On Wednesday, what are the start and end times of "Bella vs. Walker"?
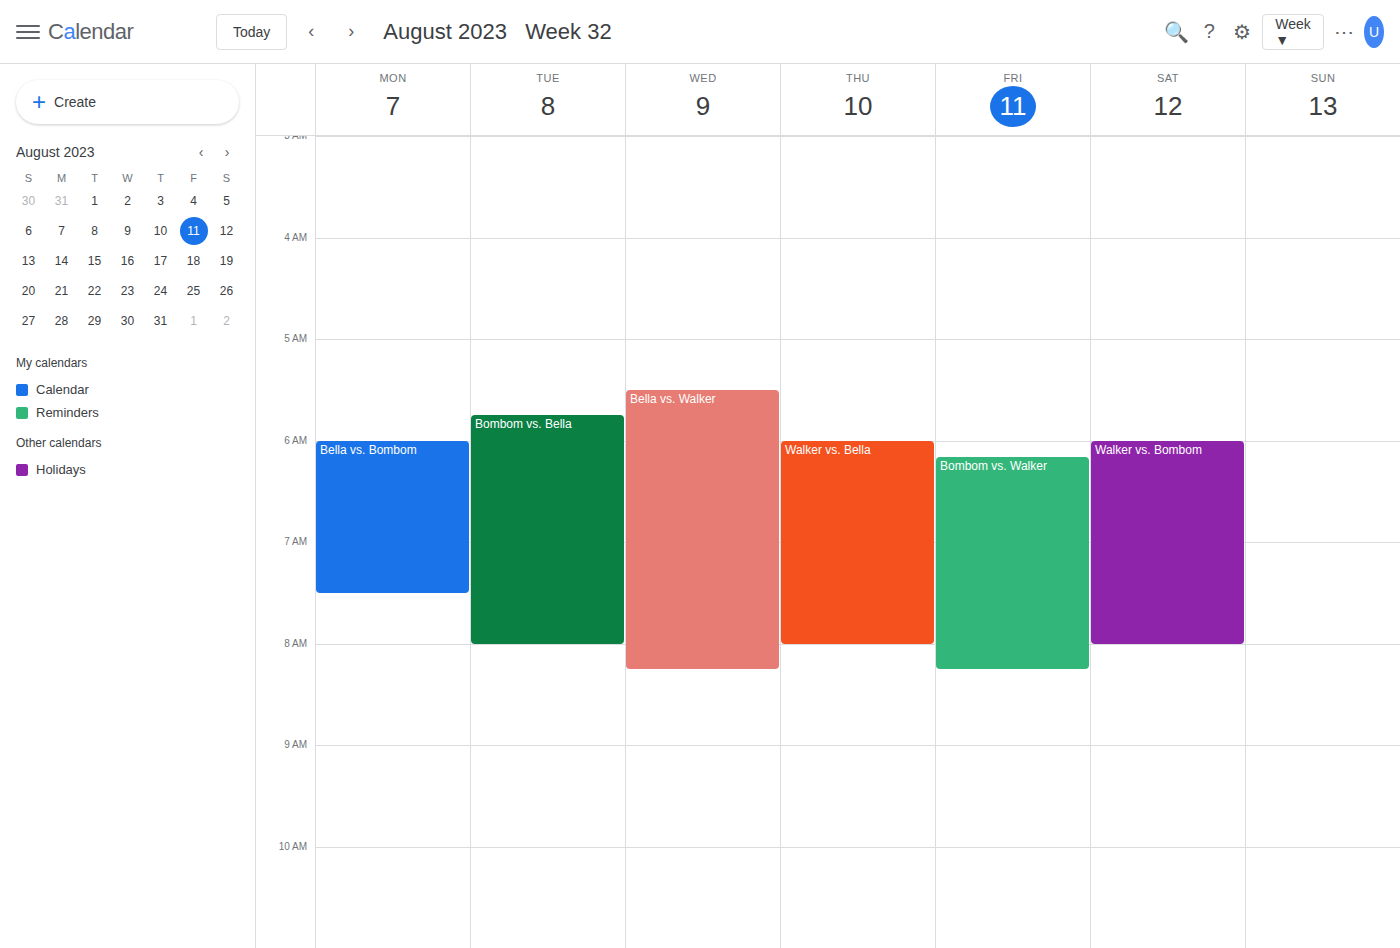
5:30 AM to 8:15 AM